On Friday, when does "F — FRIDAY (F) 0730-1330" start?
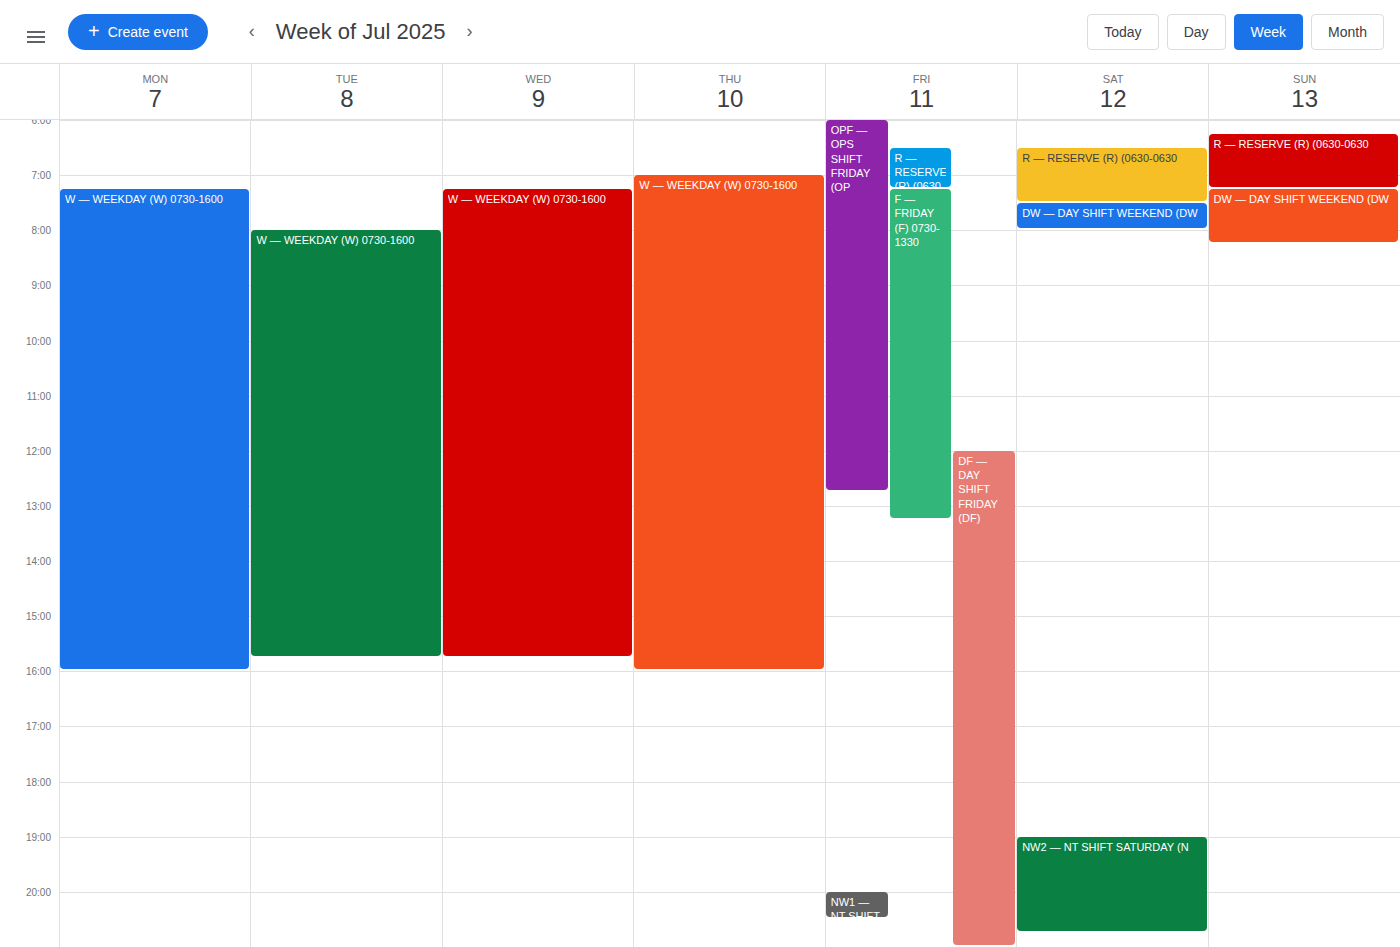
7:15 AM